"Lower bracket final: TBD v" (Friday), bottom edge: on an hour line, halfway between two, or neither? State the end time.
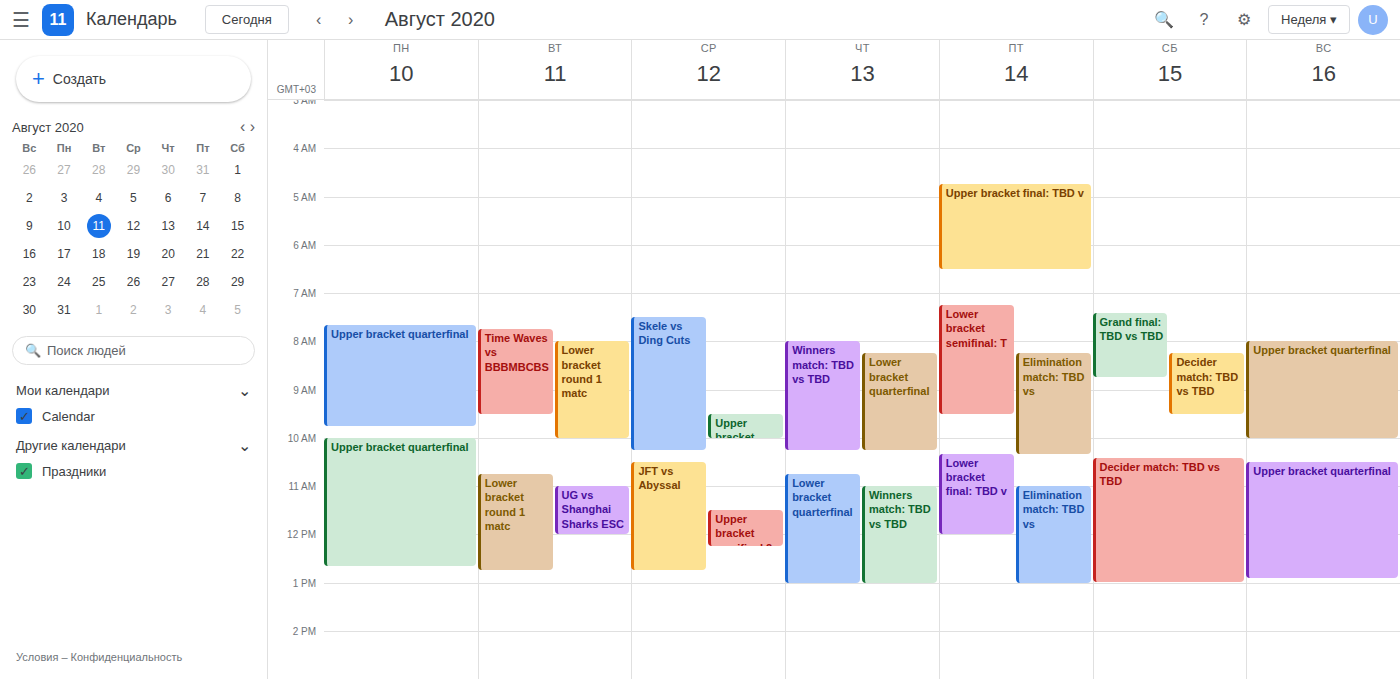
12:00 PM -- exactly on the 12 PM line.